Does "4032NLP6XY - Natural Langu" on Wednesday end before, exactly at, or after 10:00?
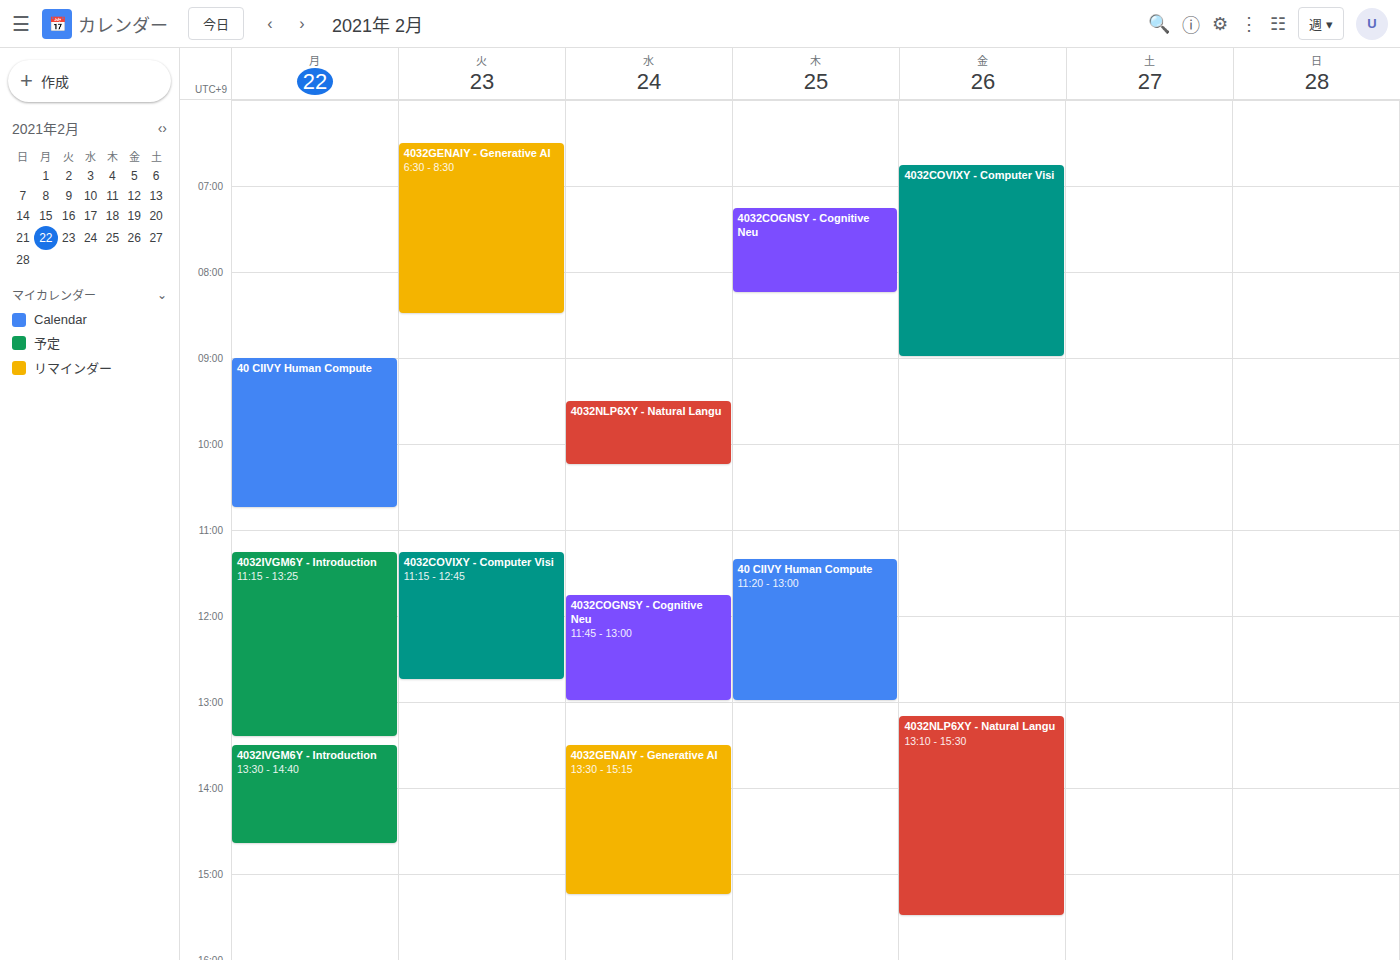
10:15 -- after 10:00, 15 minutes below the 10:00 line.